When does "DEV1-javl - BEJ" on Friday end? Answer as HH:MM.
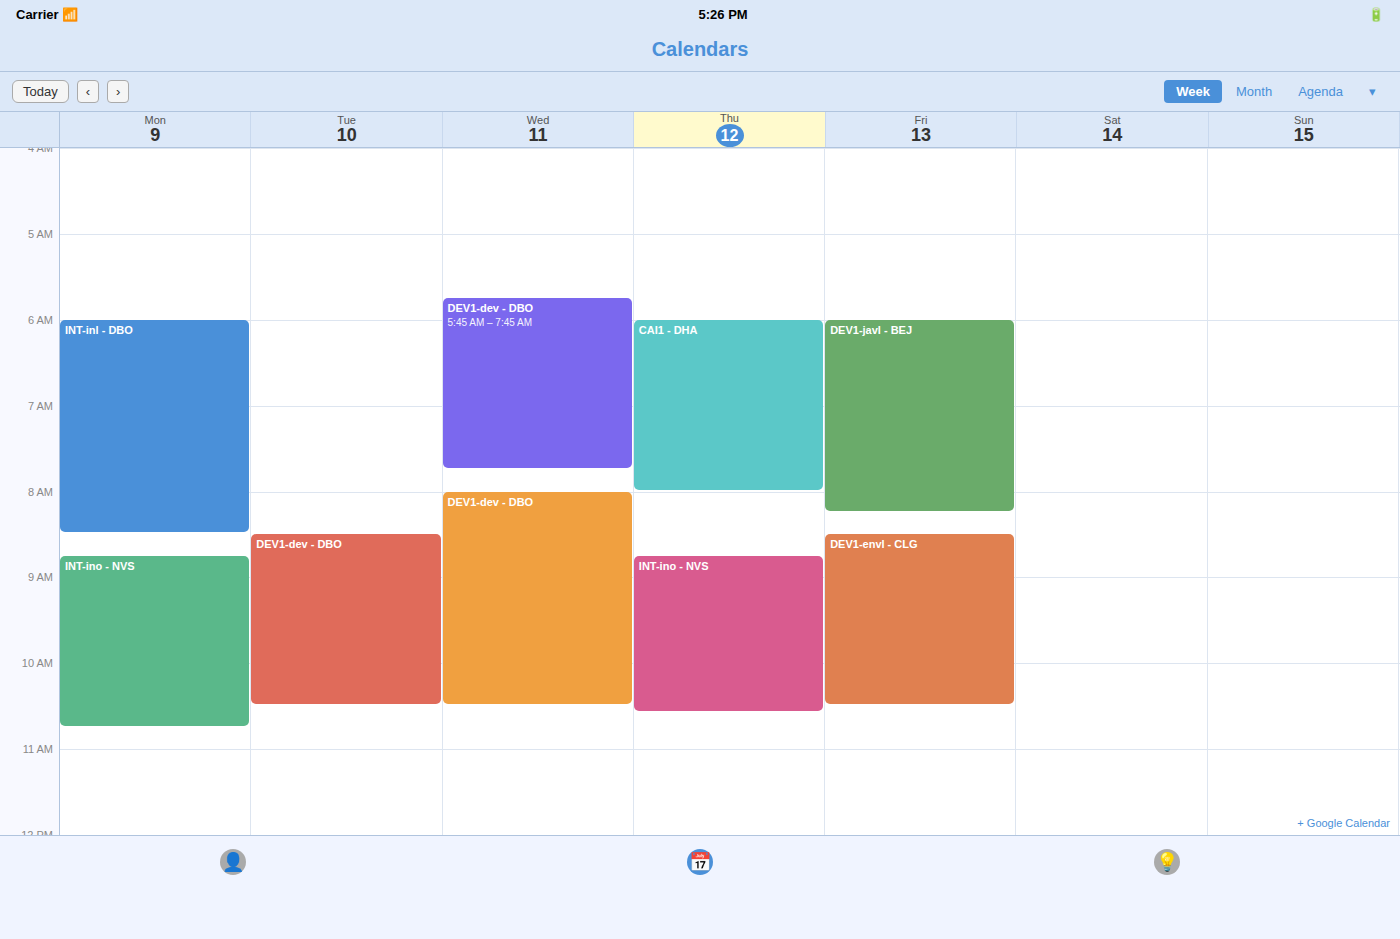
08:15